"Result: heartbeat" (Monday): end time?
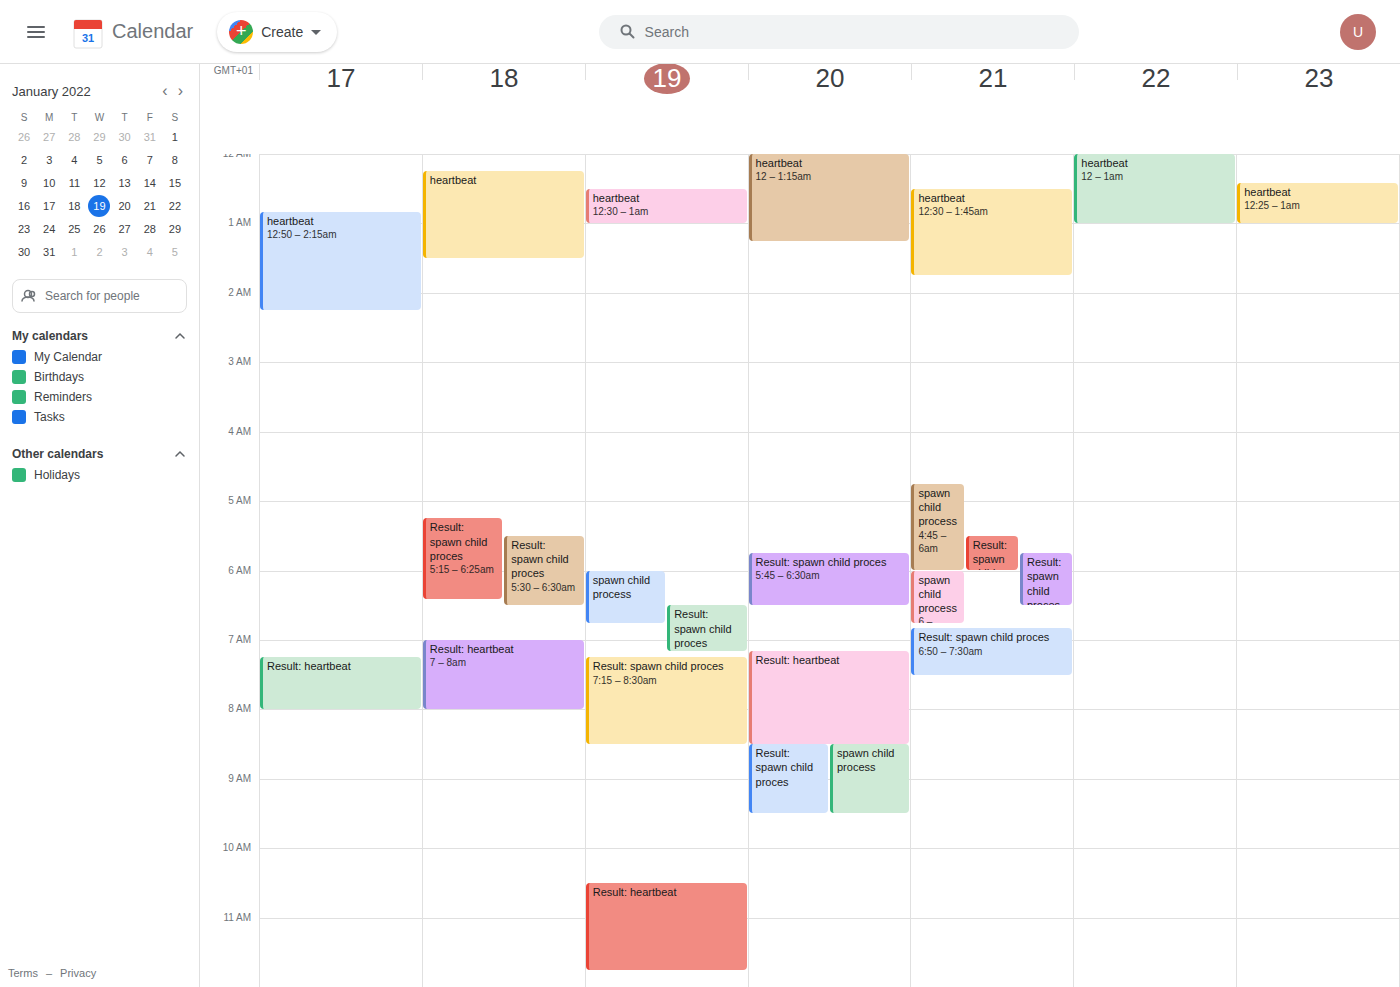
8:00 AM